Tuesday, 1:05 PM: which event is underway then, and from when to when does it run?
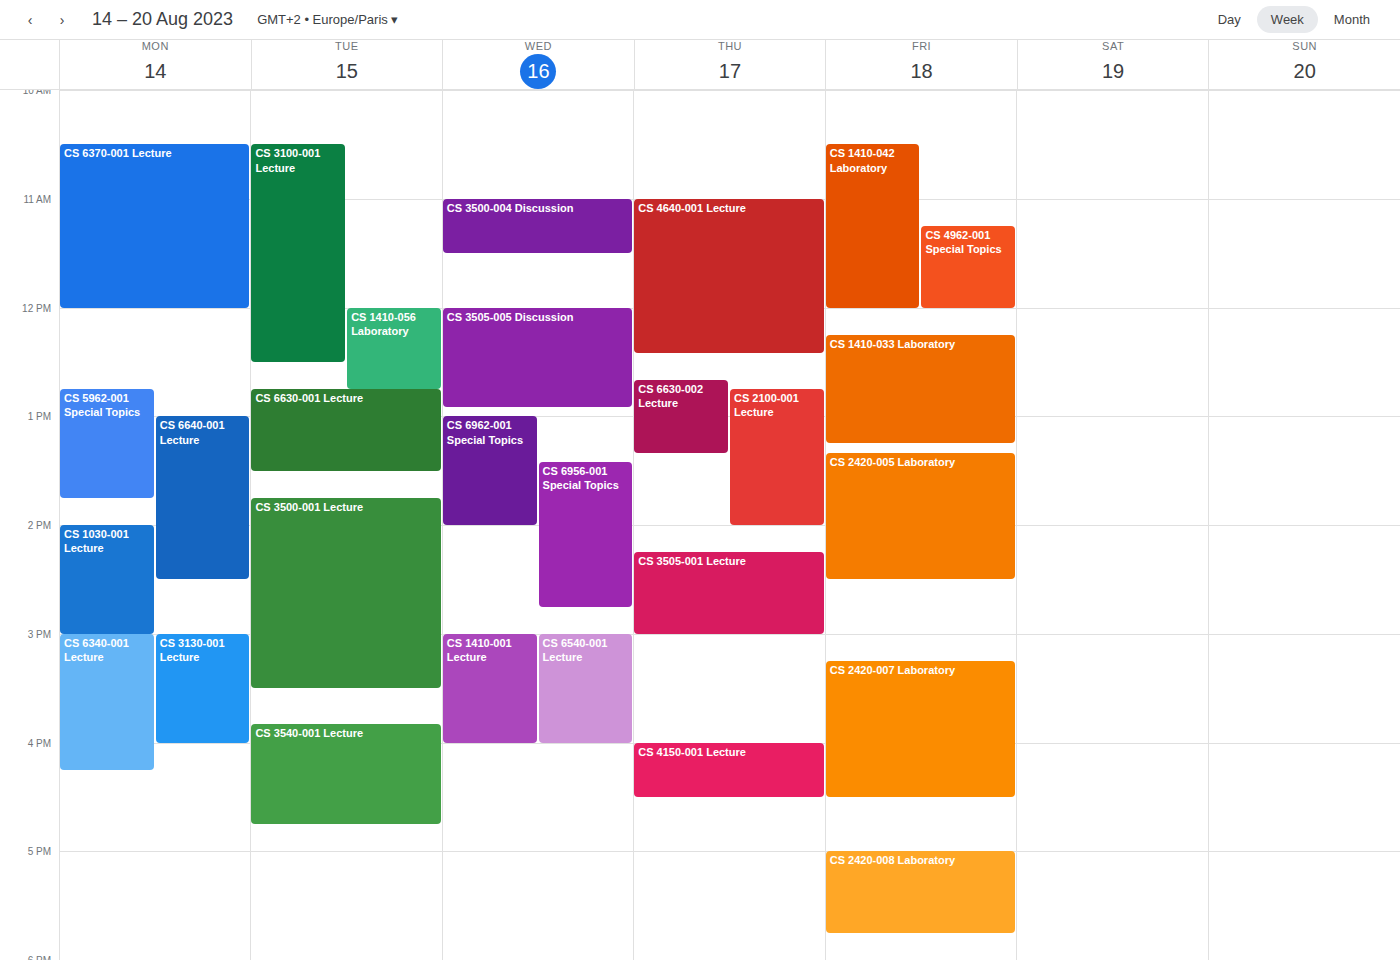
"CS 6630-001 Lecture", 12:45 PM to 1:30 PM